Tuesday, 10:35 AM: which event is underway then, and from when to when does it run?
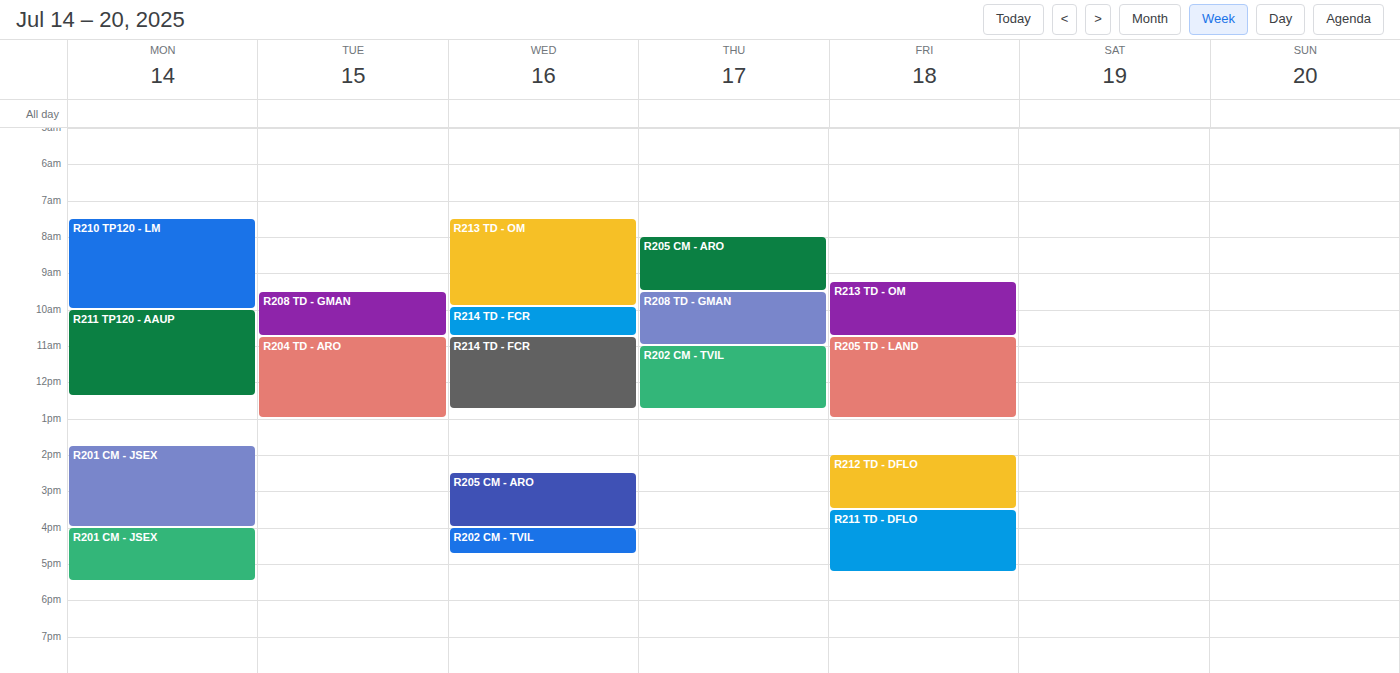
"R208 TD - GMAN", 9:30 AM to 10:45 AM